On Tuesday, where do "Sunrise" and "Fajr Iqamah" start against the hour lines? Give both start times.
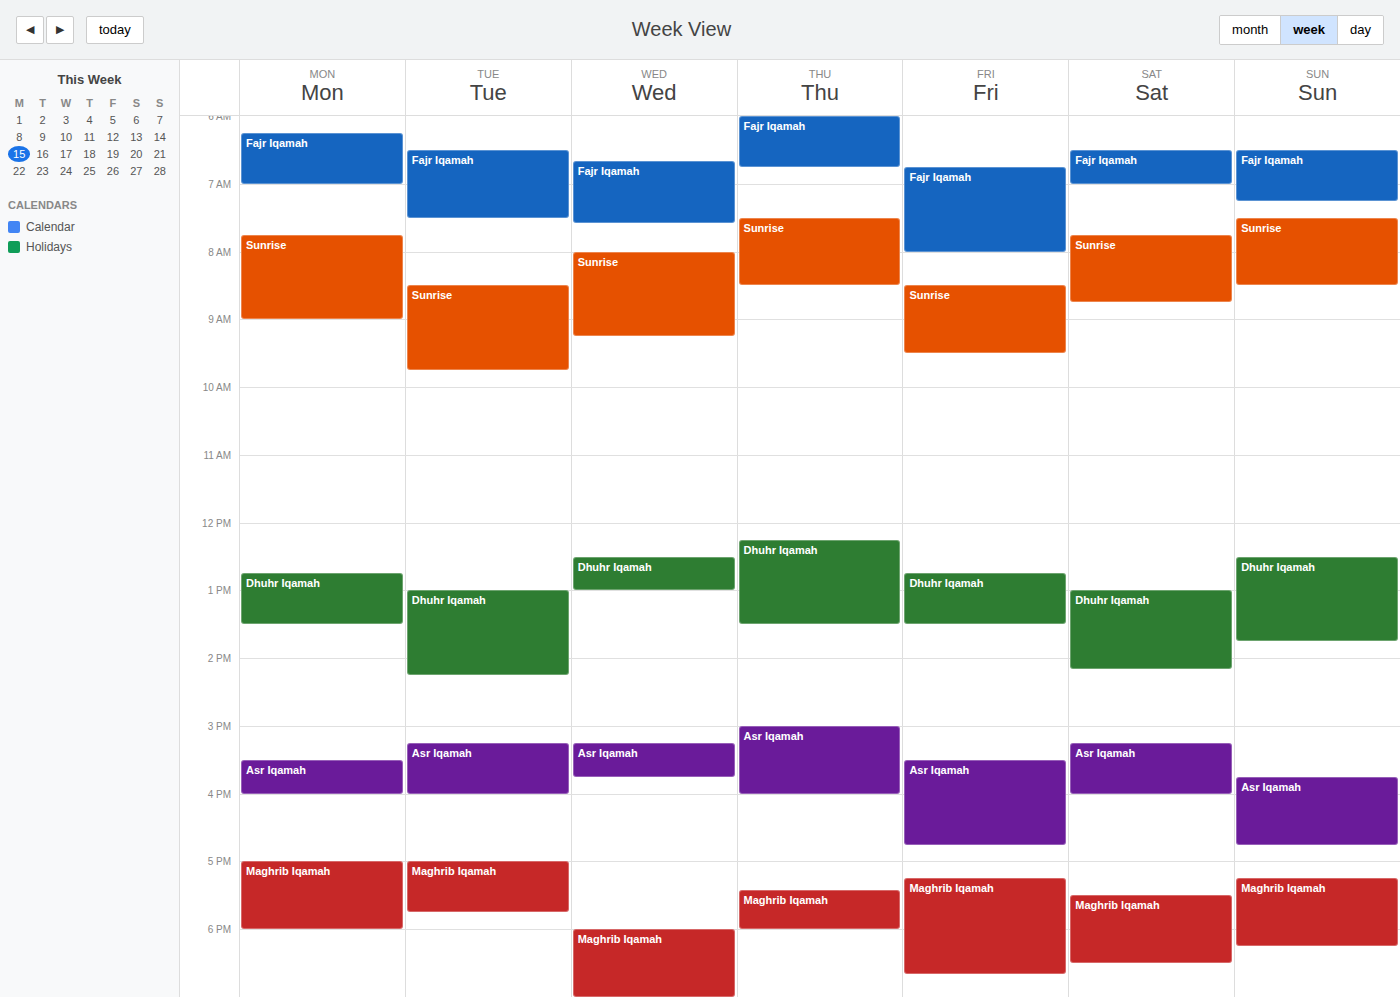
"Sunrise": 8:30 AM, halfway between the 8 AM and 9 AM lines. "Fajr Iqamah": 6:30 AM, halfway between the 6 AM and 7 AM lines.